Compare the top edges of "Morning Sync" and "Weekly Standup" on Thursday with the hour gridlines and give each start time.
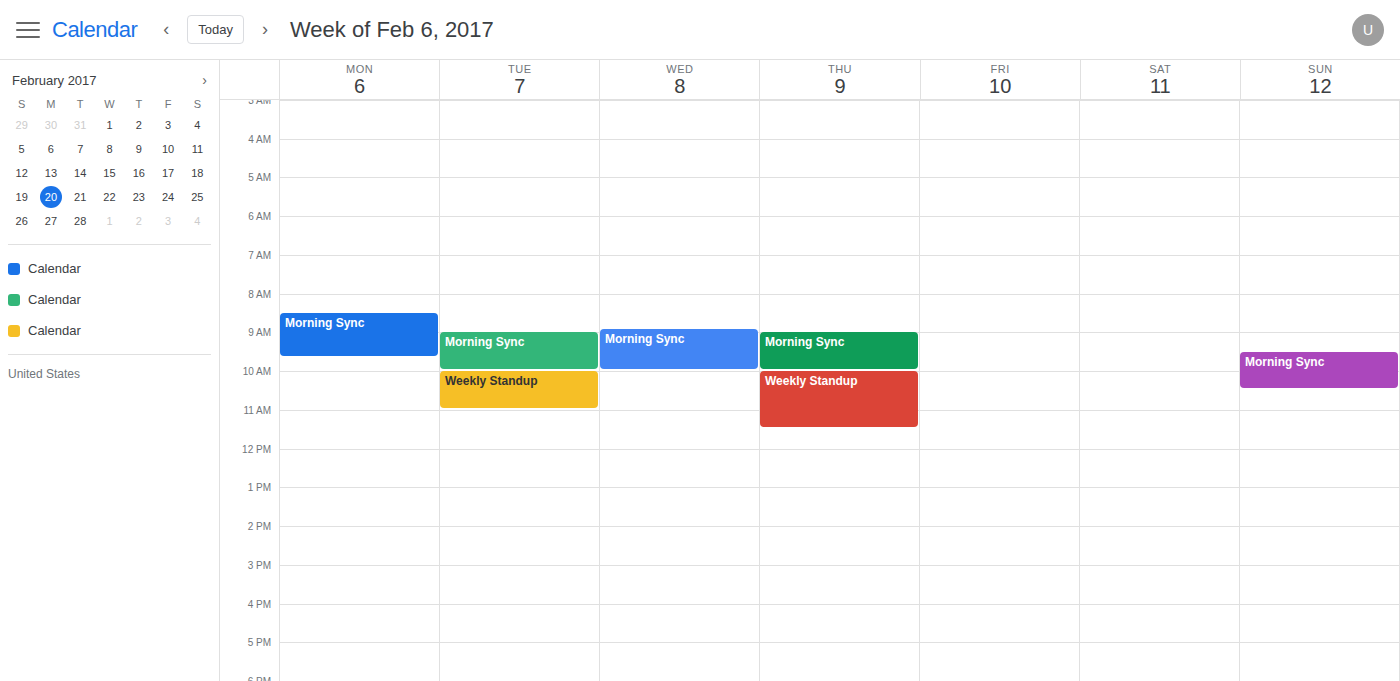
"Morning Sync": 9:00 AM, exactly on the 9 AM line. "Weekly Standup": 10:00 AM, exactly on the 10 AM line.